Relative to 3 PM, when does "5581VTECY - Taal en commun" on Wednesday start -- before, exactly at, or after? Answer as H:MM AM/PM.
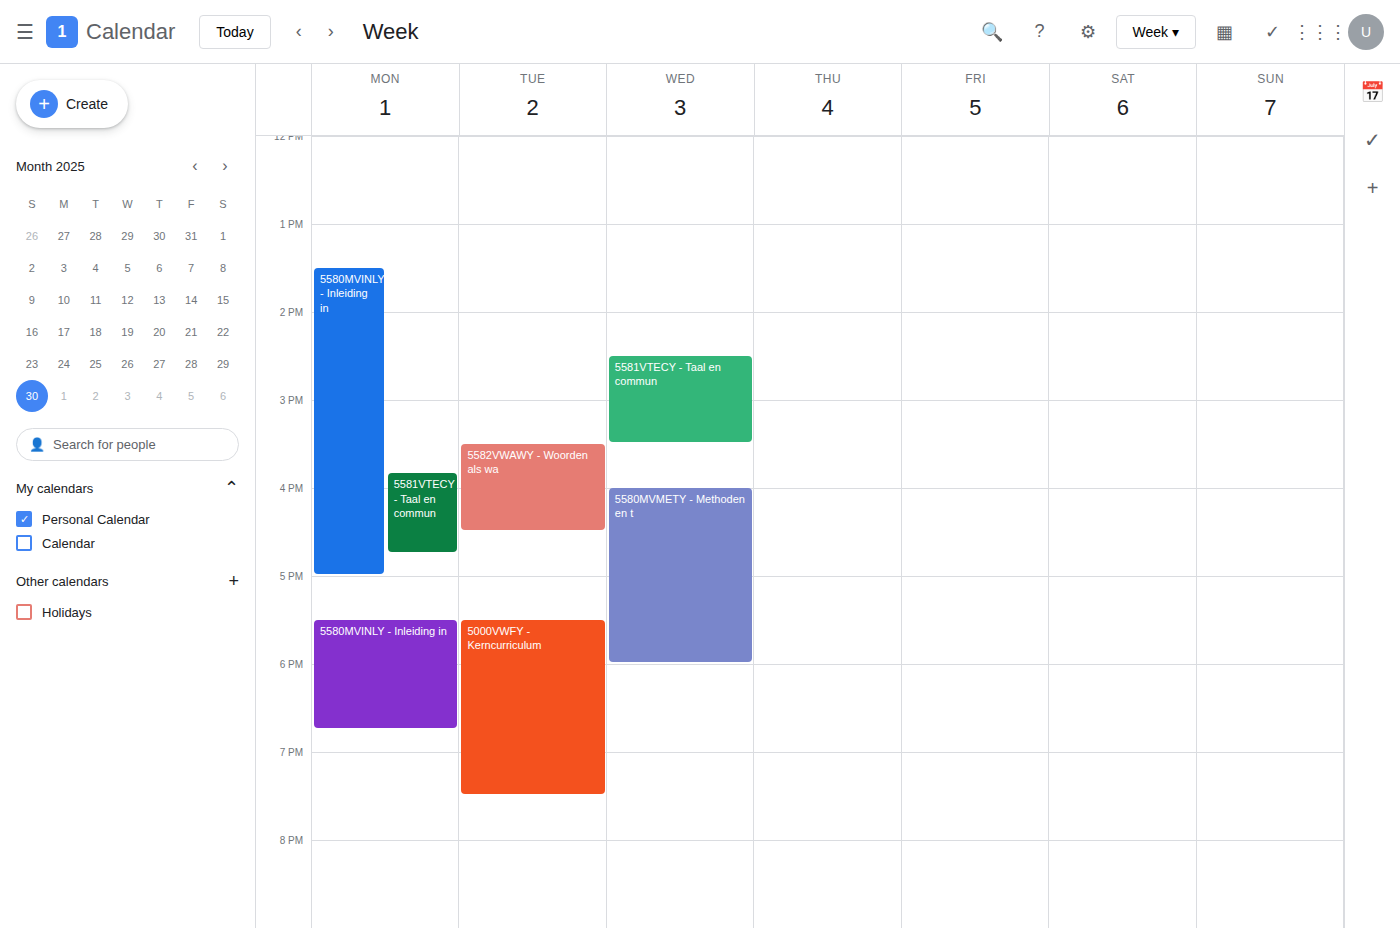
2:30 PM -- before 3 PM, 30 minutes above the 3 PM line.